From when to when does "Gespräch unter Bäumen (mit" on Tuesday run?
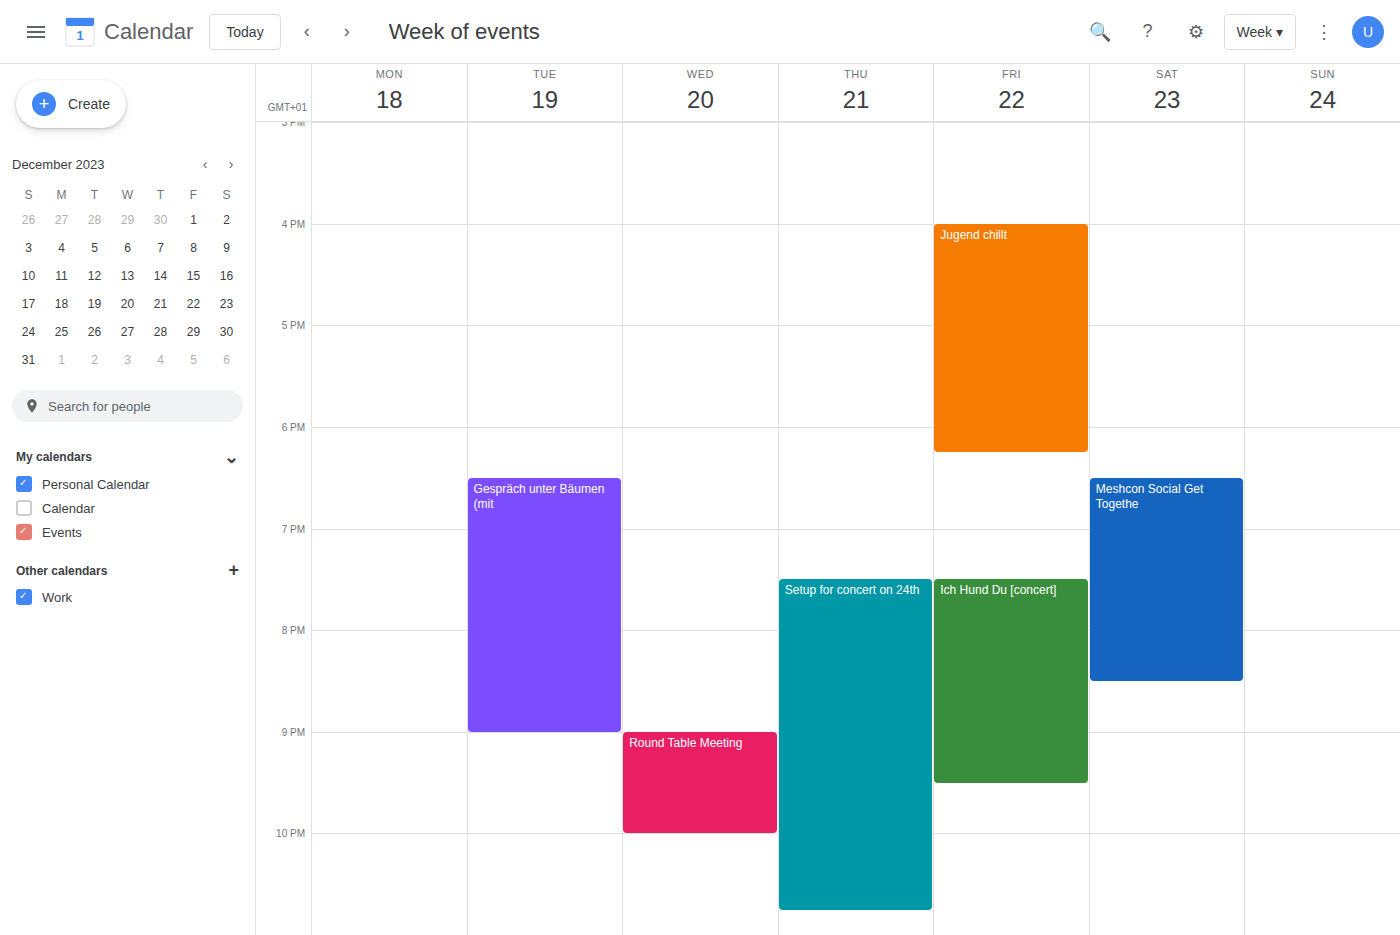
6:30 PM to 9:00 PM